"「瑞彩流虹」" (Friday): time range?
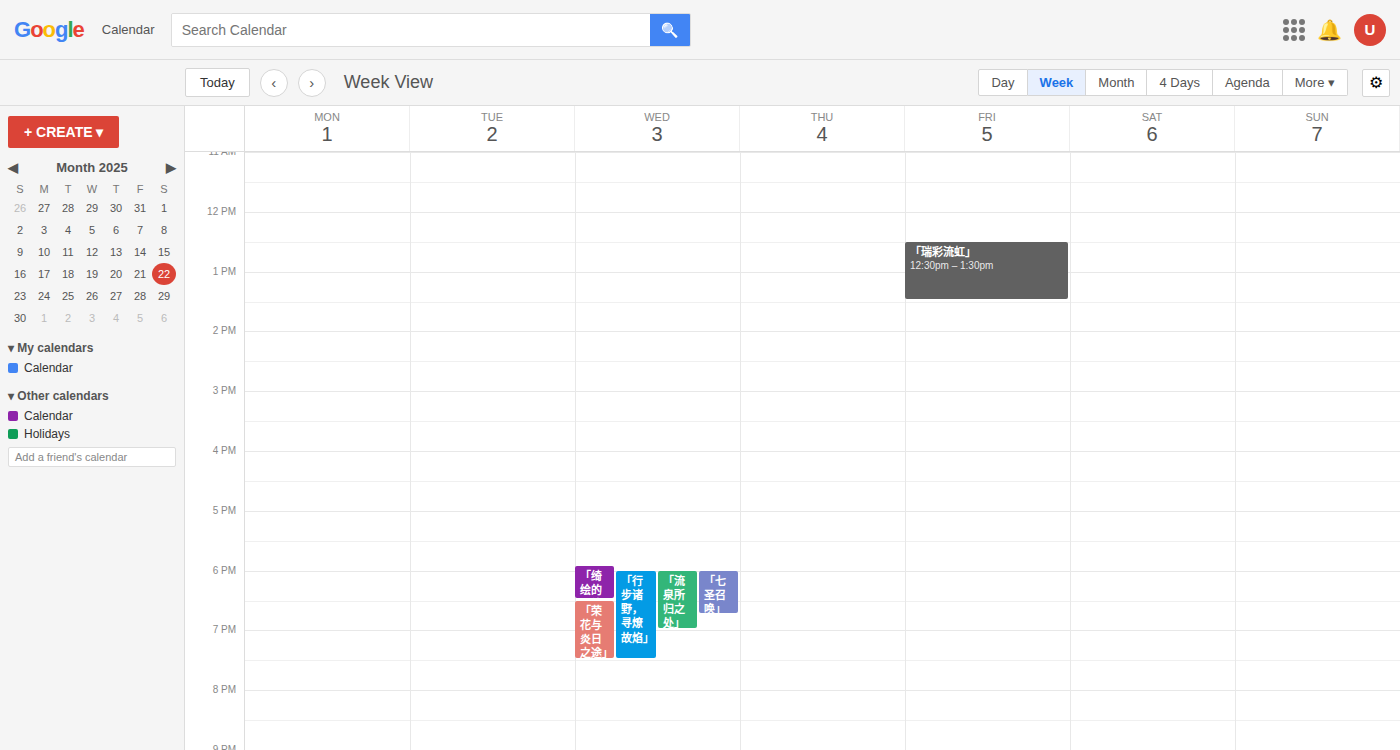
12:30 PM to 1:30 PM